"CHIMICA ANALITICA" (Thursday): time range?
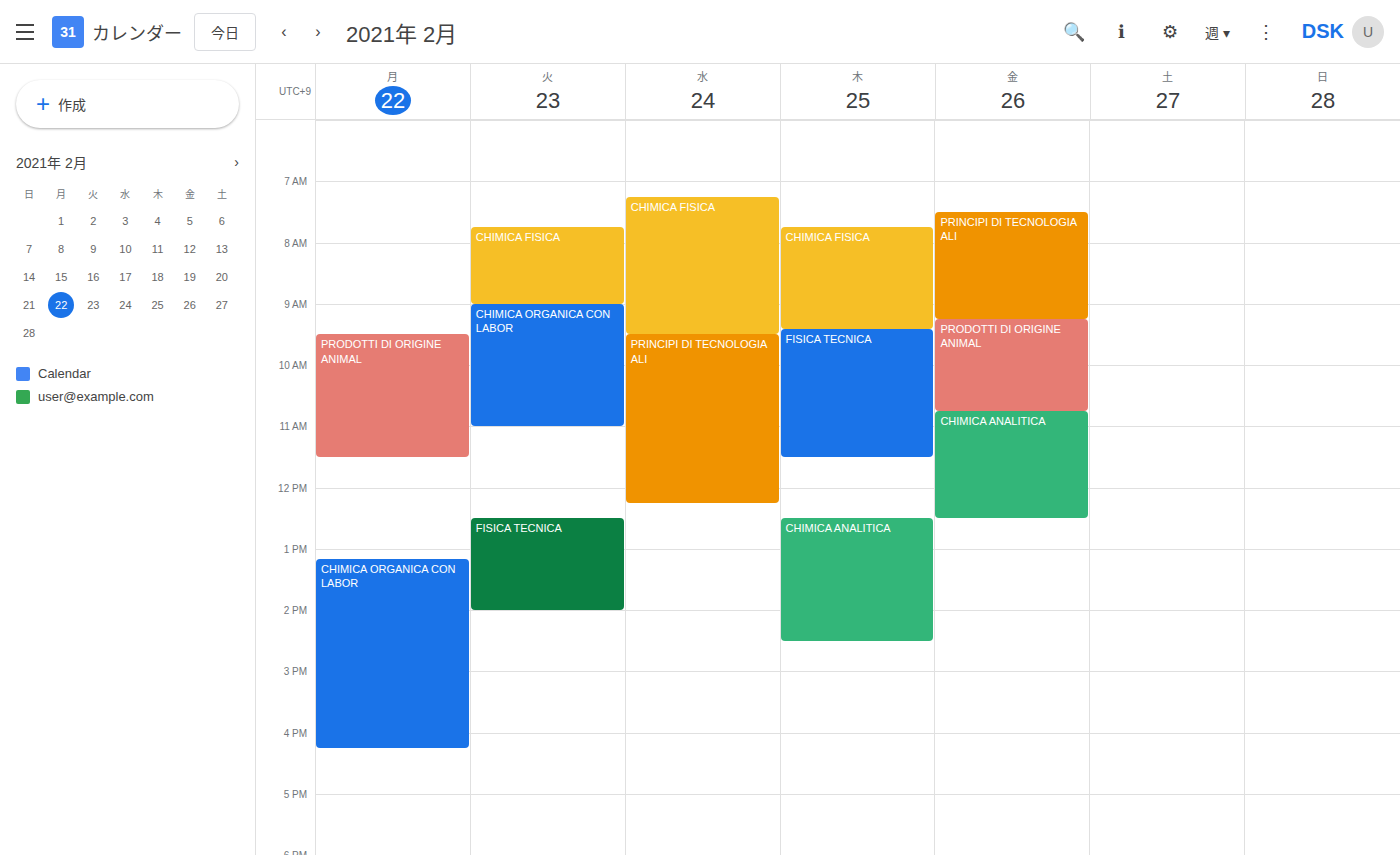
12:30 PM to 2:30 PM